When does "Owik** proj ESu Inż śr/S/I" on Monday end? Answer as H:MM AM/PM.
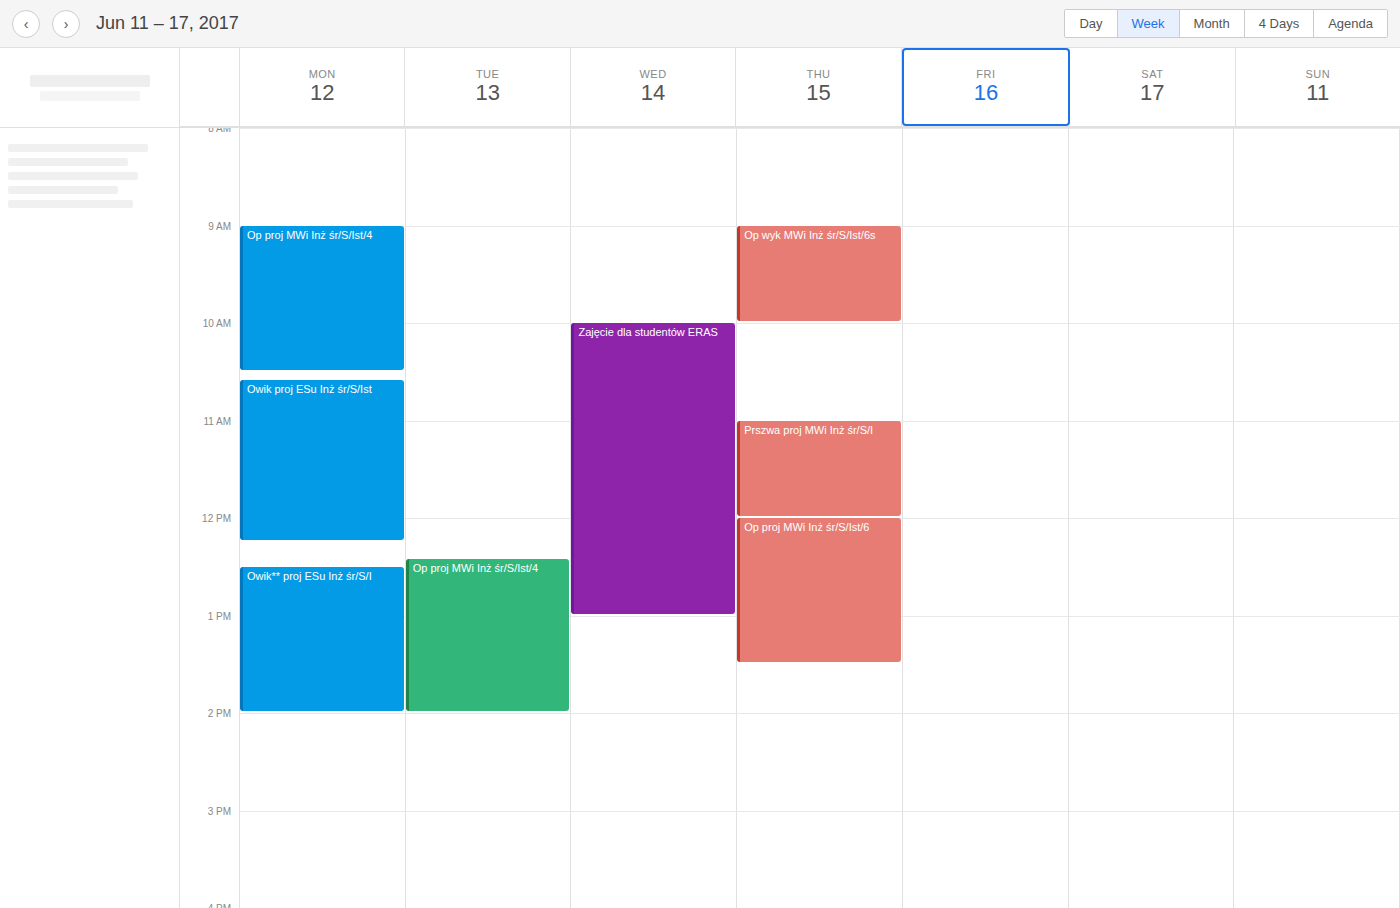
2:00 PM